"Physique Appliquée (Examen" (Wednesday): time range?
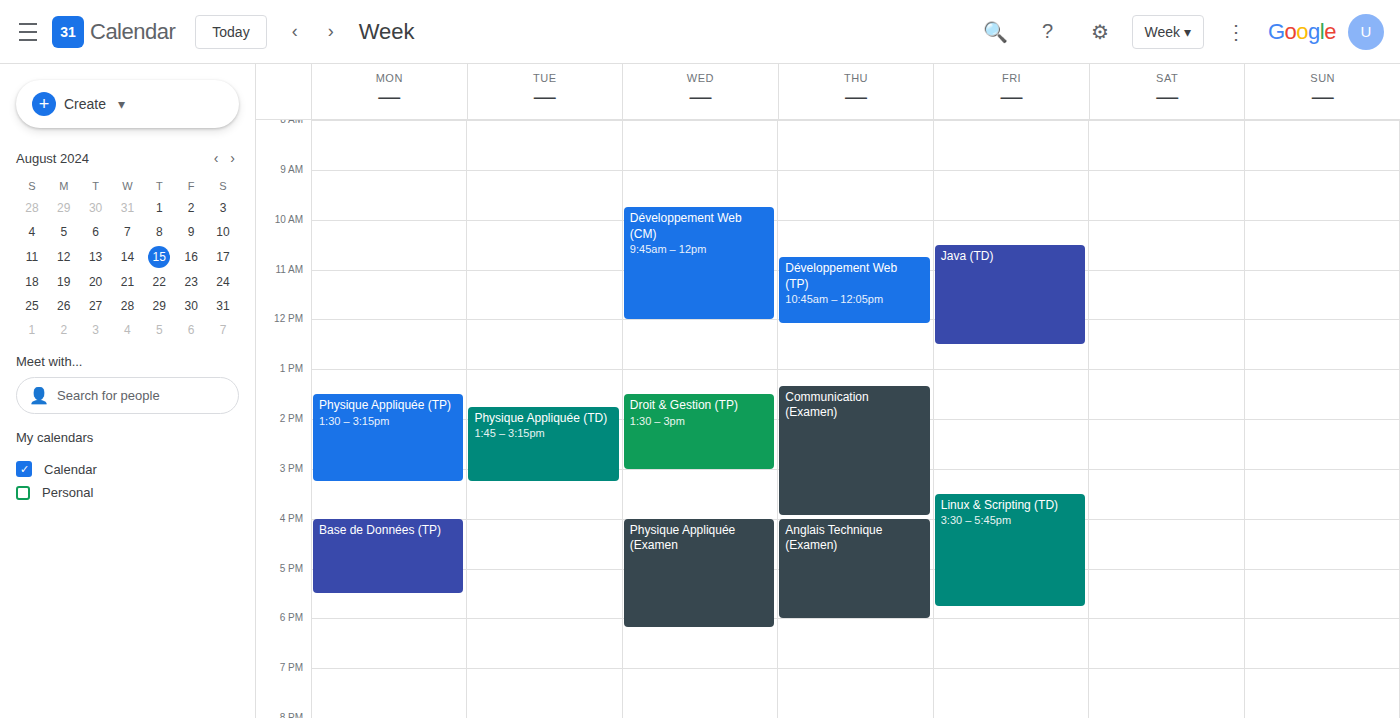
4:00 PM to 6:10 PM